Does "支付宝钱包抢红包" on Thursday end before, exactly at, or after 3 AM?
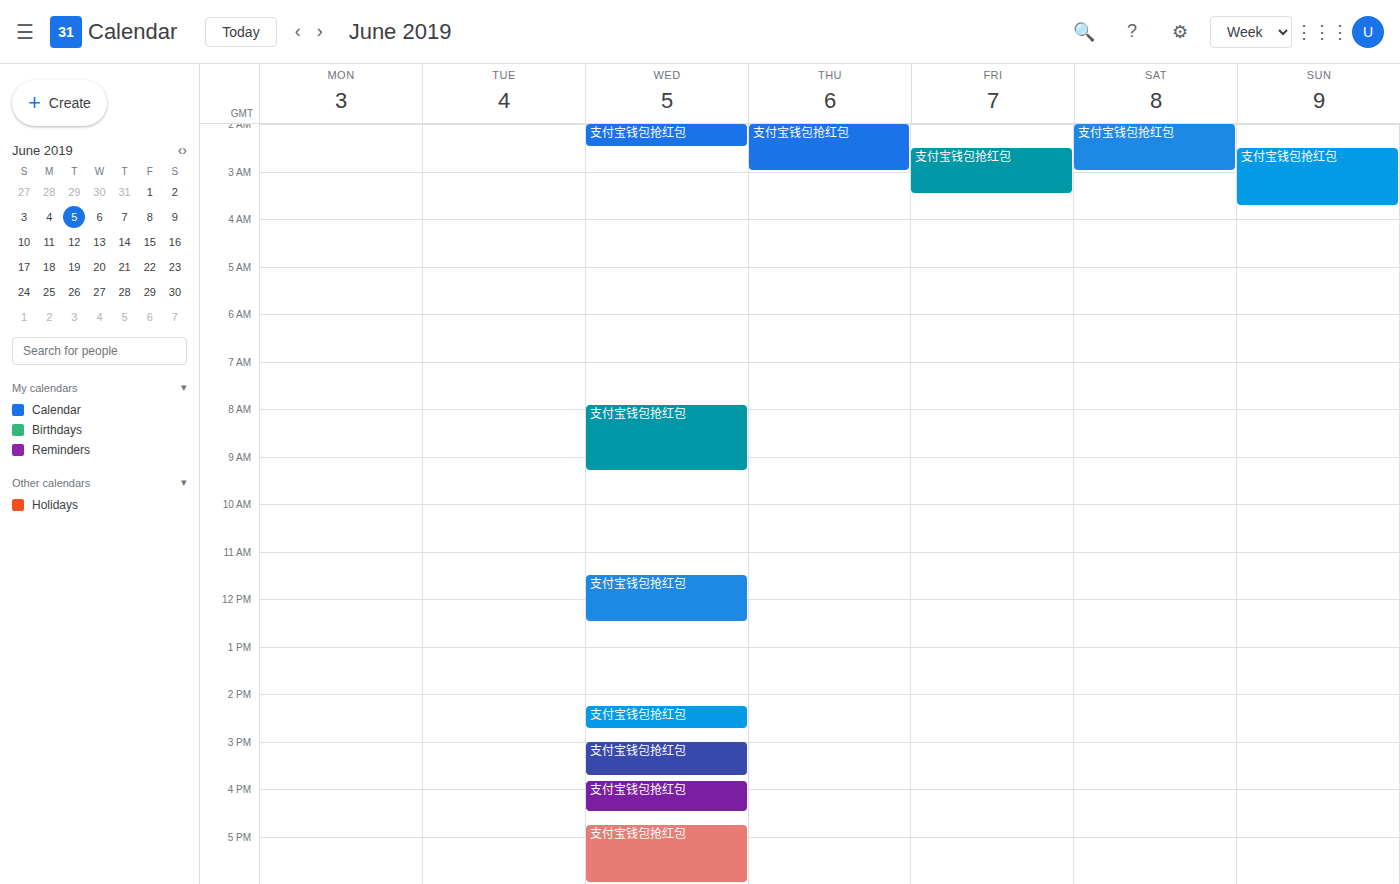
3:00 AM -- exactly at 3 AM, on the 3 AM line.